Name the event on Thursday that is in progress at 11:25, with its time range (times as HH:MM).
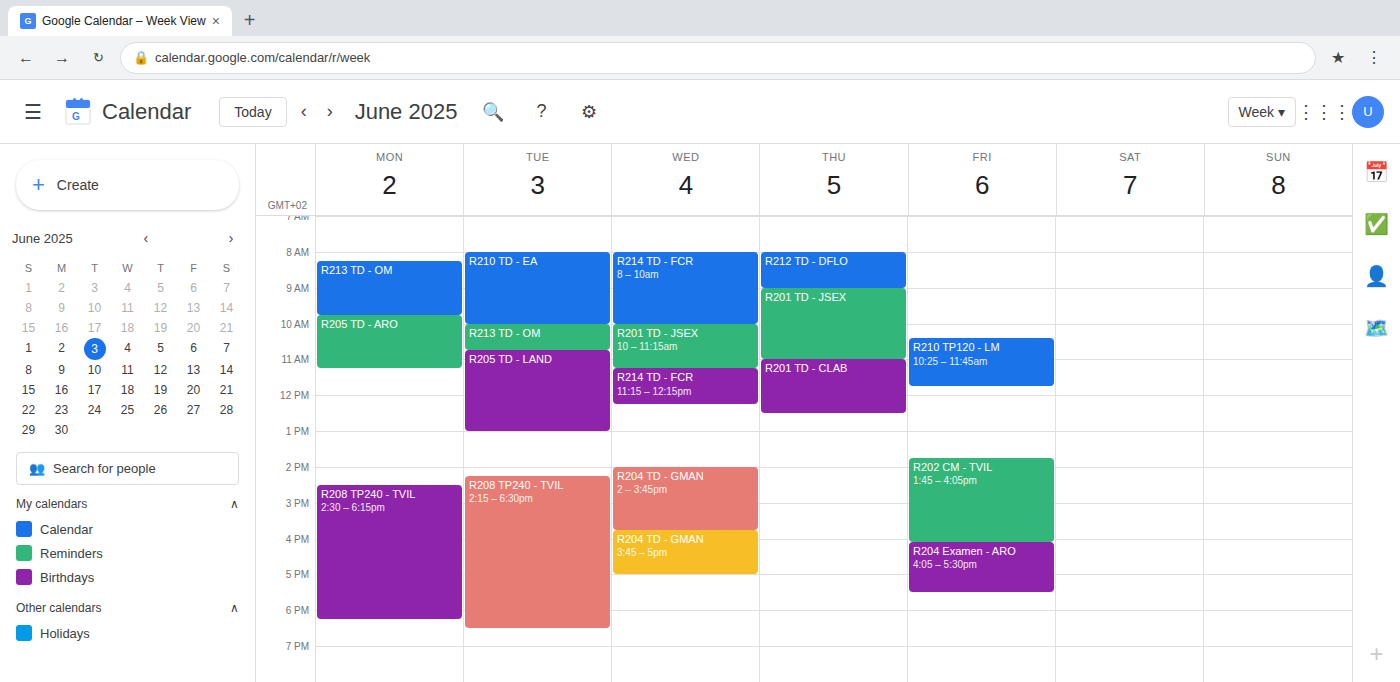
"R201 TD - CLAB", 11:00 to 12:30